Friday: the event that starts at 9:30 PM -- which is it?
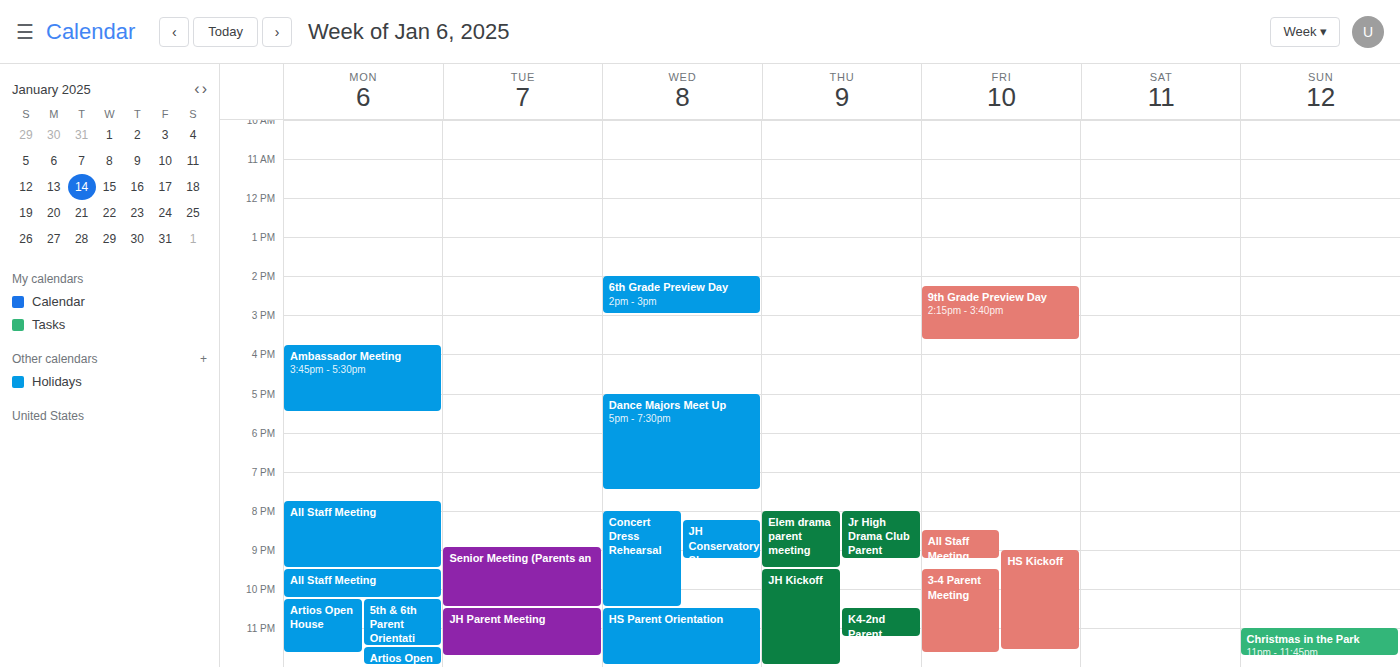
"3-4 Parent Meeting"